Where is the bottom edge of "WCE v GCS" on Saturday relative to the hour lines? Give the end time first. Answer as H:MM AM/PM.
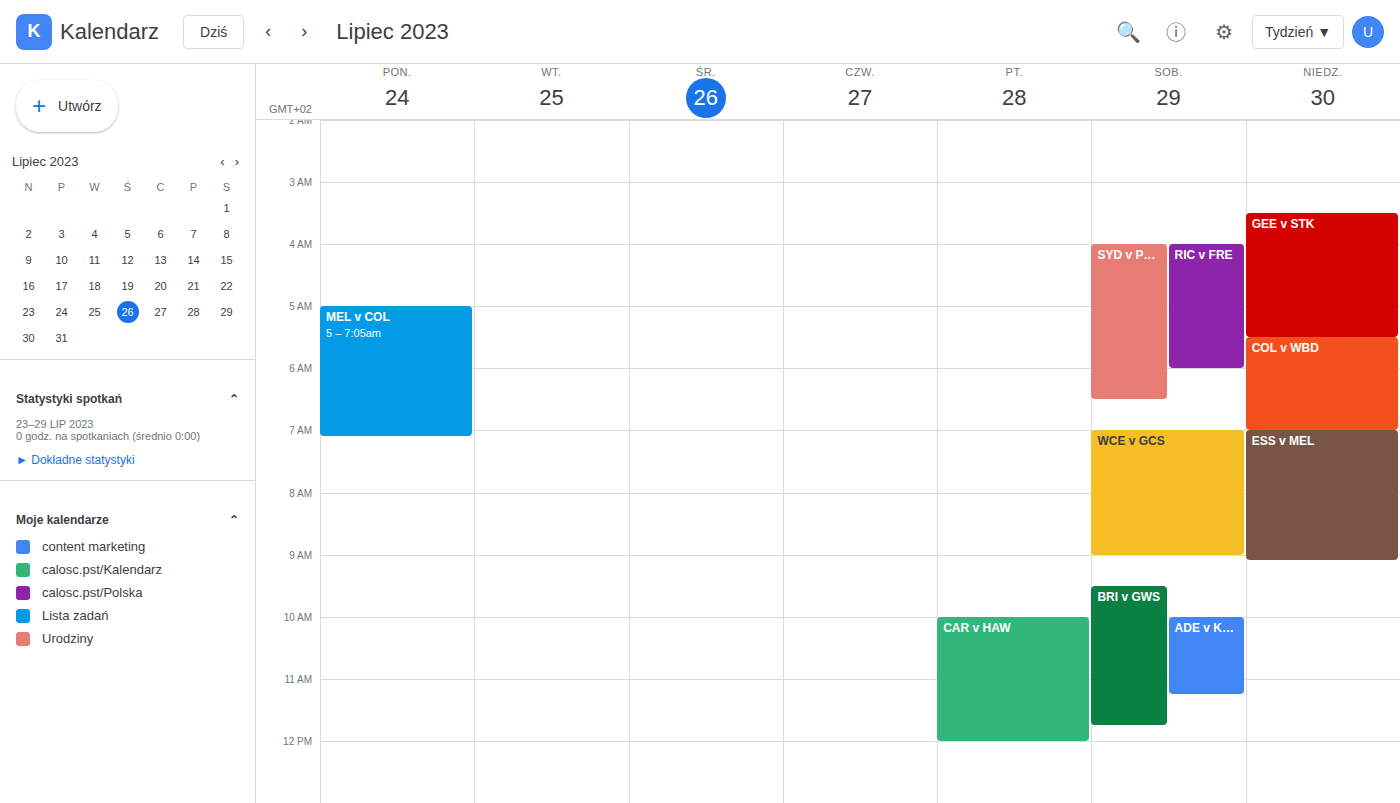
9:00 AM -- exactly on the 9 AM line.